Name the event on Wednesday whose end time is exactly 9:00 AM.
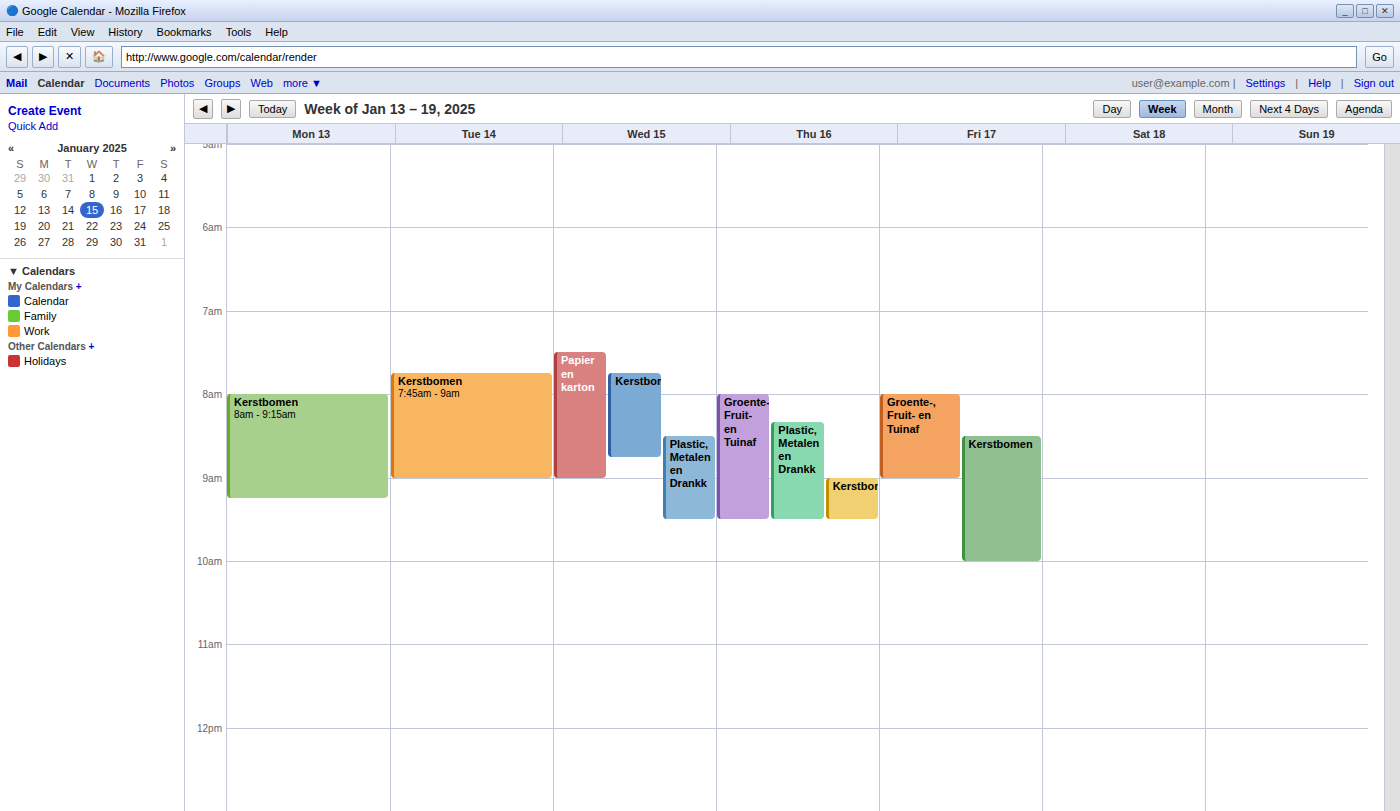
"Papier en karton"